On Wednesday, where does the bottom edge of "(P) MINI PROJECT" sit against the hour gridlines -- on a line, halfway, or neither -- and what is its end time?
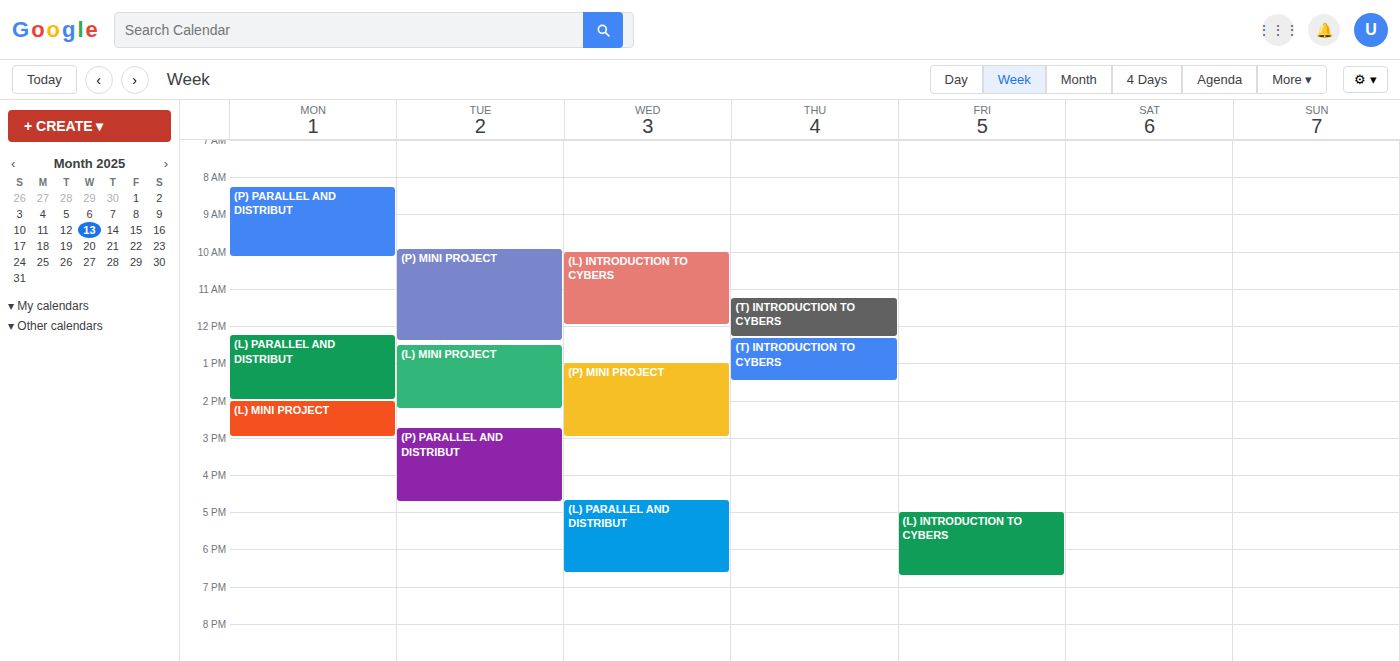
3:00 PM -- exactly on the 3 PM line.